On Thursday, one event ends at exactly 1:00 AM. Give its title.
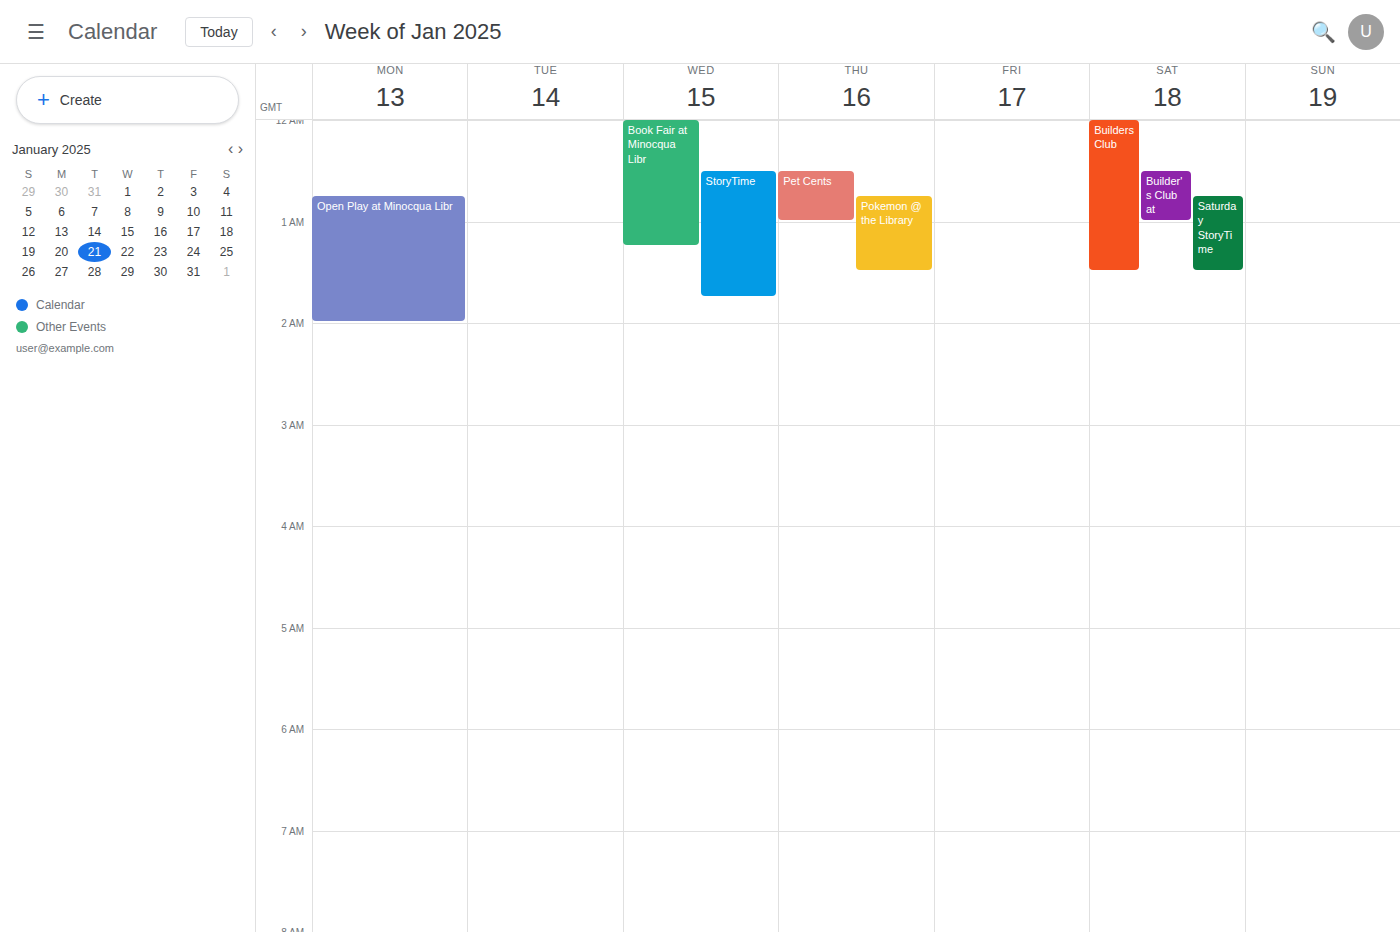
"Pet Cents"